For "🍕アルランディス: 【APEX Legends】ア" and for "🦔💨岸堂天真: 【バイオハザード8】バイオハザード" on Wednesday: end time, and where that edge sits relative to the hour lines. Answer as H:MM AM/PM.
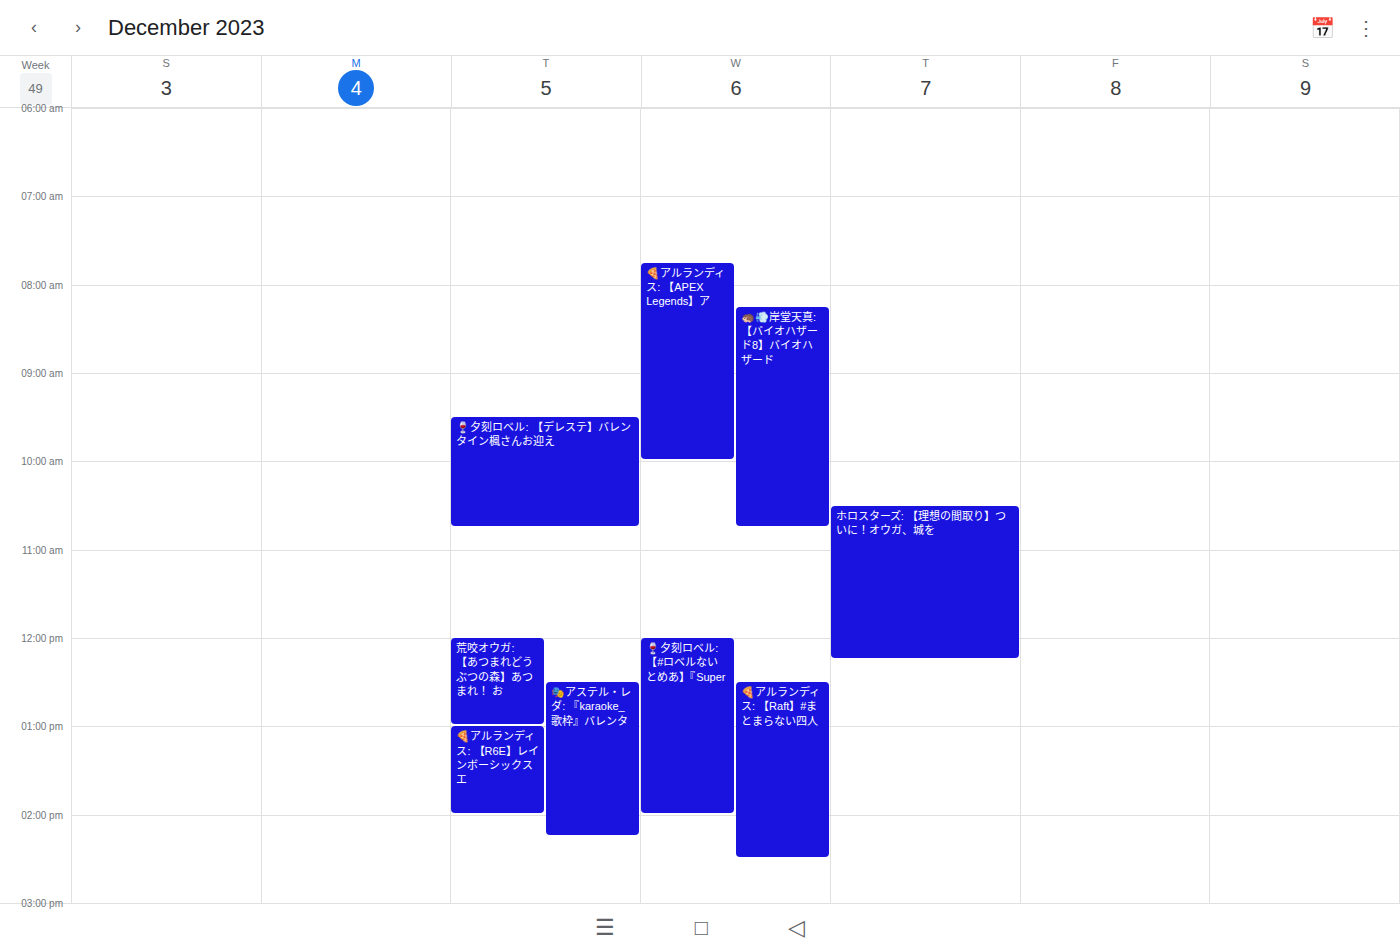
"🍕アルランディス: 【APEX Legends】ア": 10:00 AM, exactly on the 10 AM line. "🦔💨岸堂天真: 【バイオハザード8】バイオハザード": 10:45 AM, neither: three quarters of the way from the 10 AM line to the 11 AM line.